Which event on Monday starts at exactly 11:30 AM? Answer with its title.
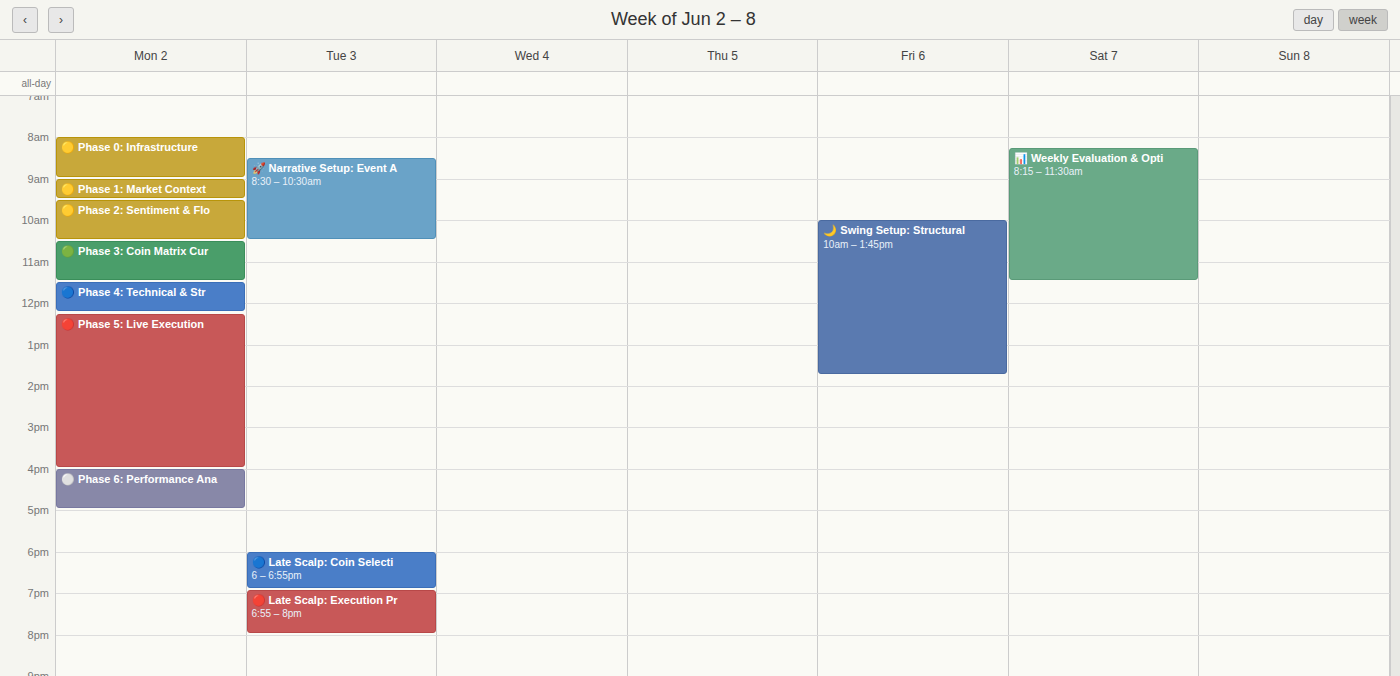
"🔵 Phase 4: Technical & Str"